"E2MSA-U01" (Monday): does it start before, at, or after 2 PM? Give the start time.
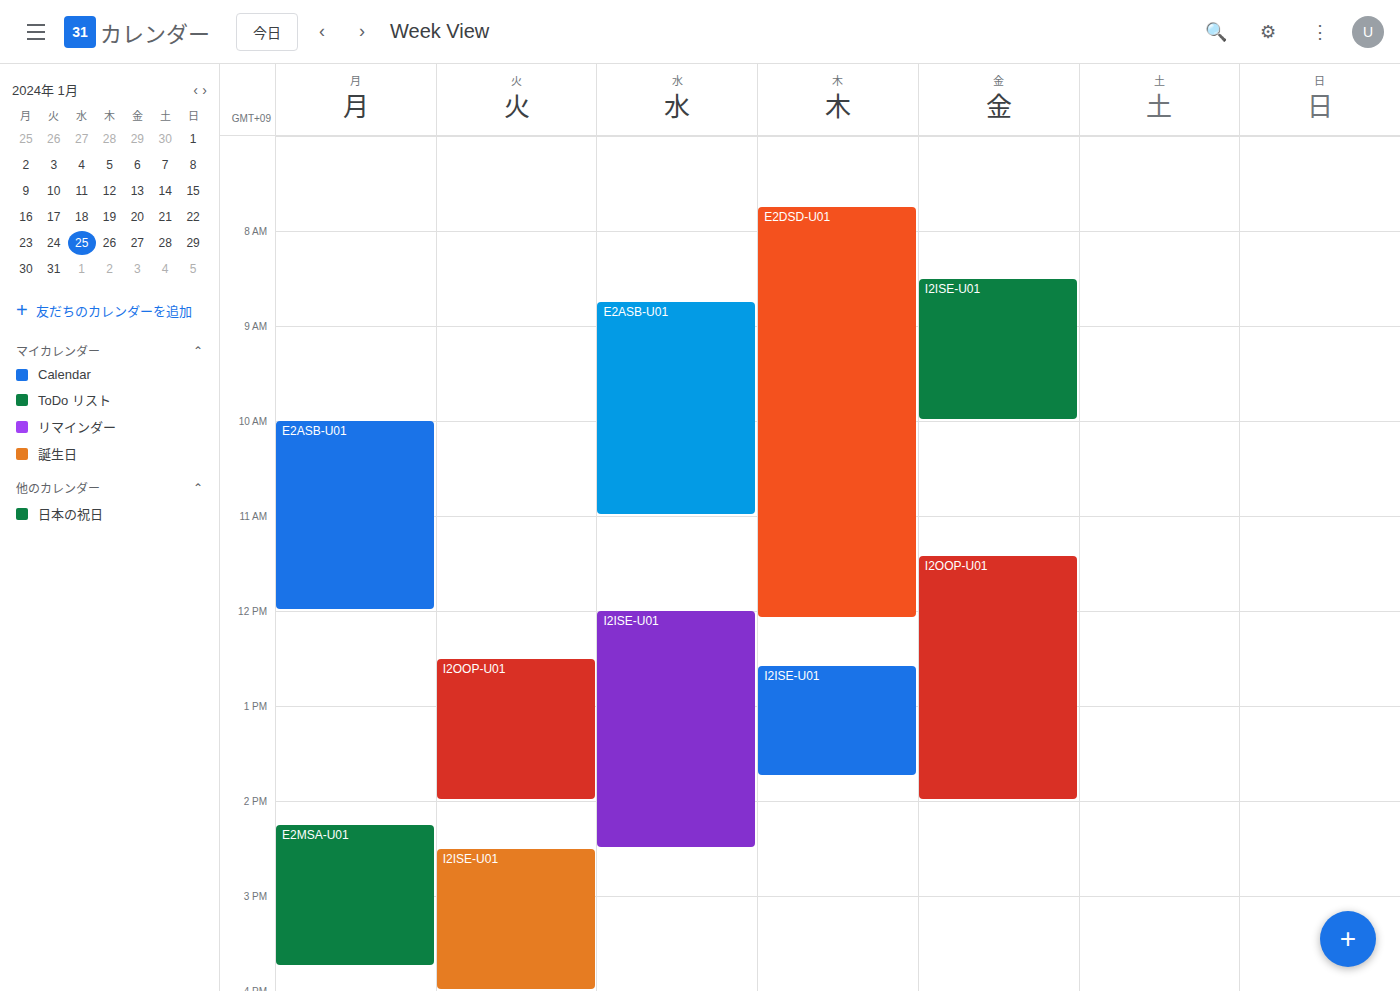
2:15 PM -- after 2 PM, 15 minutes below the 2 PM line.